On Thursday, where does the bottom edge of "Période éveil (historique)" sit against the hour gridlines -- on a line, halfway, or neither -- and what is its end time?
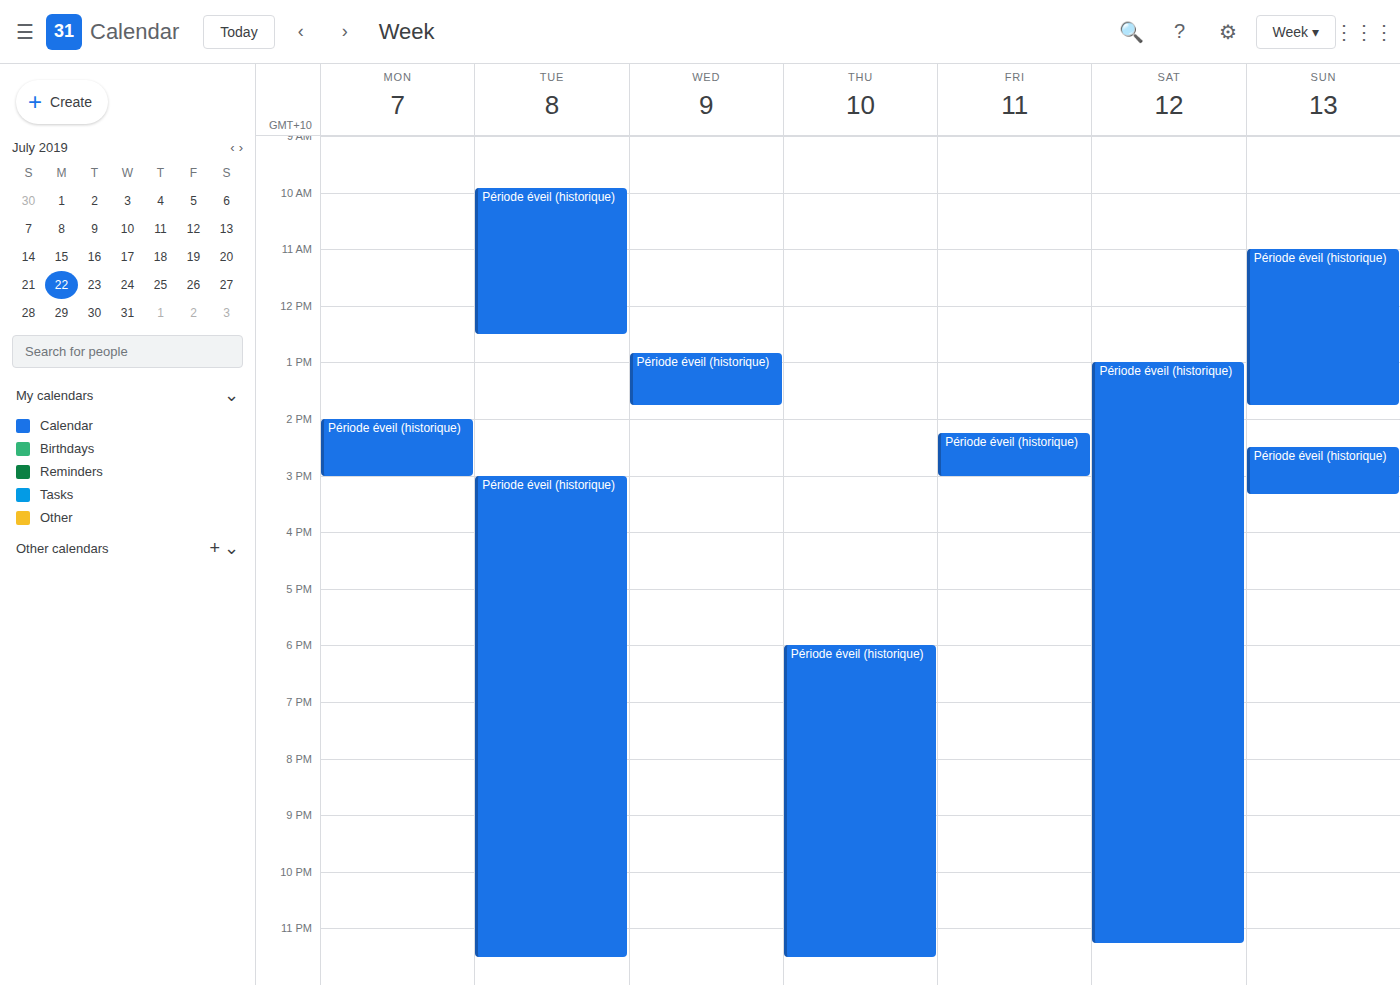
23:30 -- halfway between the 23:00 and 24:00 lines.